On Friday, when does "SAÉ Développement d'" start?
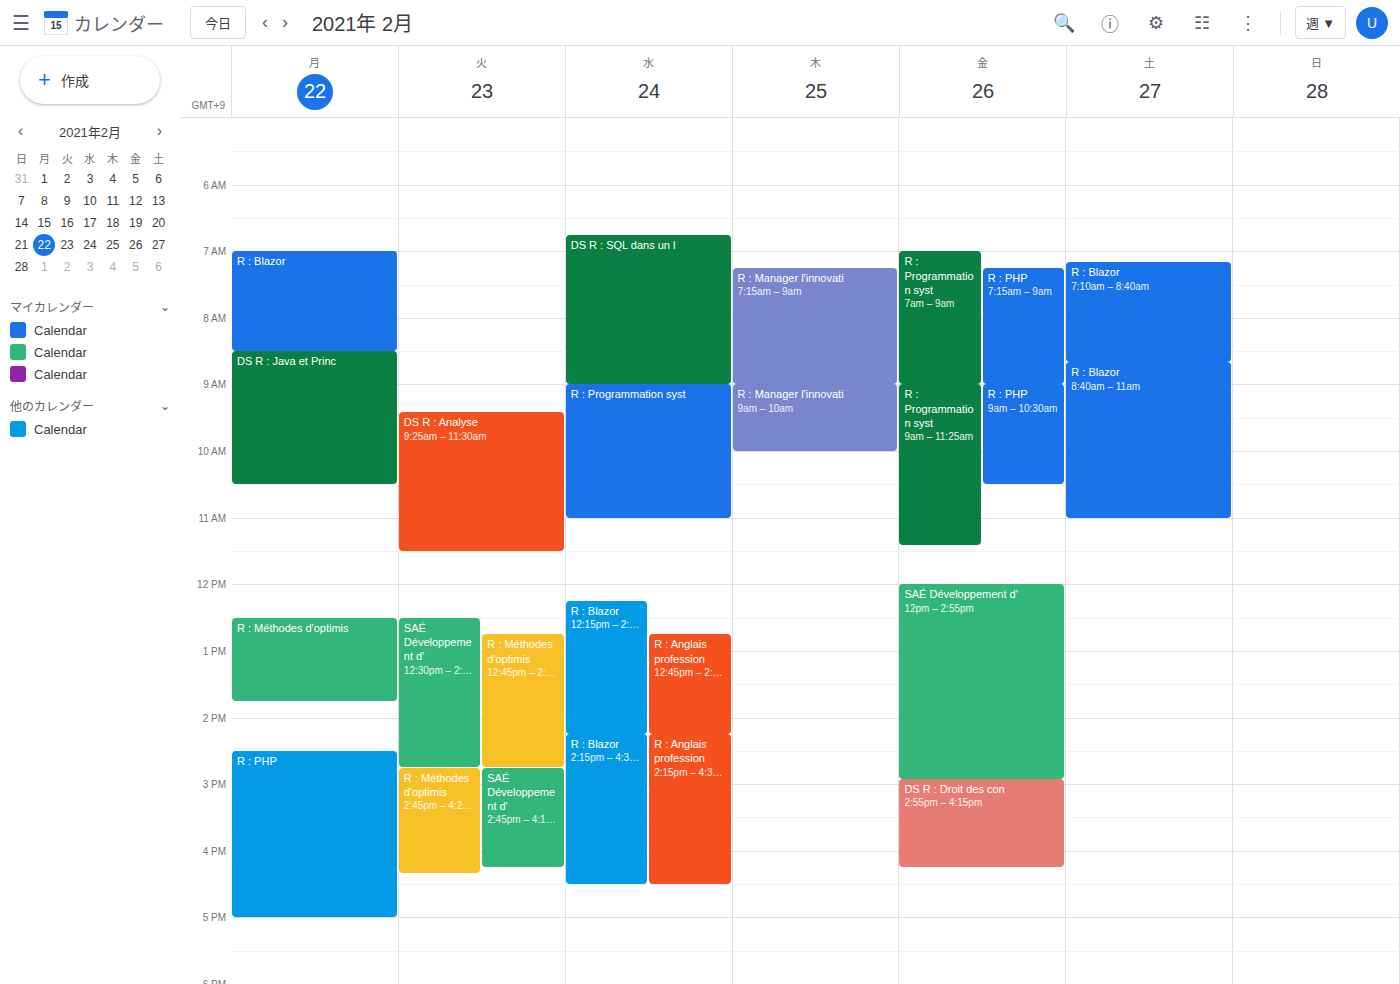
12:00 PM